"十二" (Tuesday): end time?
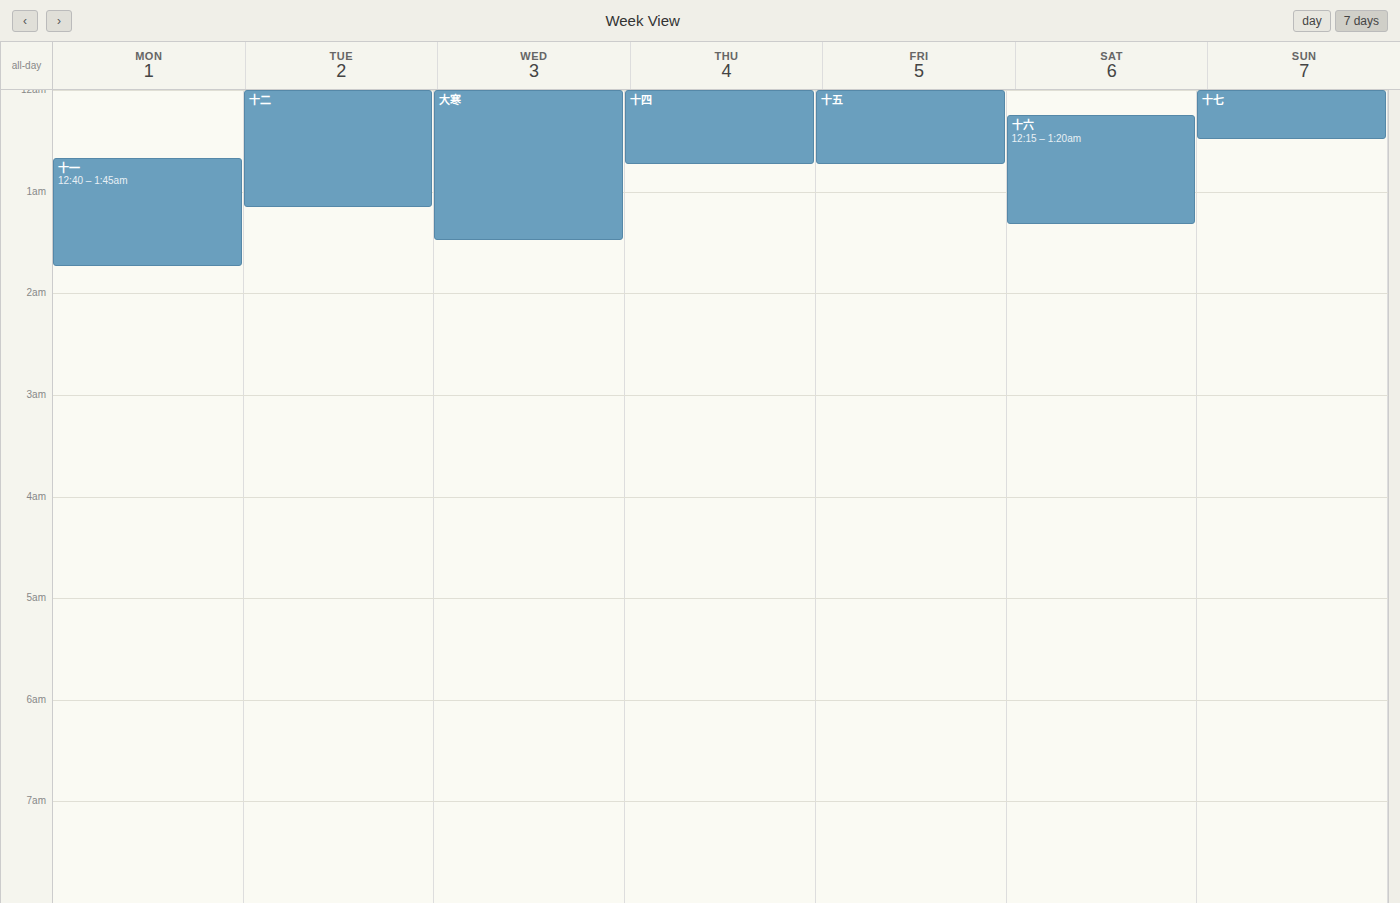
1:10 AM